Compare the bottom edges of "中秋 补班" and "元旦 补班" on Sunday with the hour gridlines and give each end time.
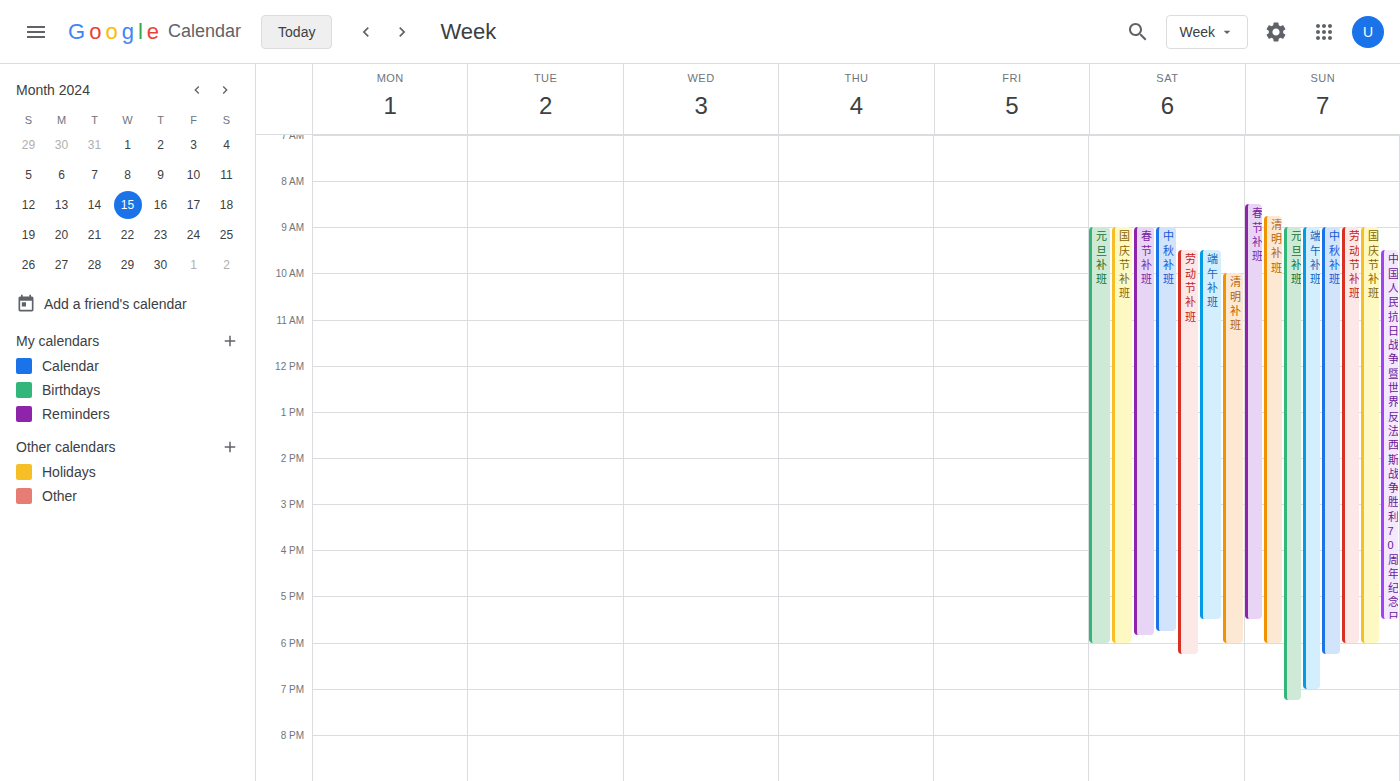
"中秋 补班": 18:15, neither: a quarter of the way from the 18:00 line to the 19:00 line. "元旦 补班": 19:15, neither: a quarter of the way from the 19:00 line to the 20:00 line.